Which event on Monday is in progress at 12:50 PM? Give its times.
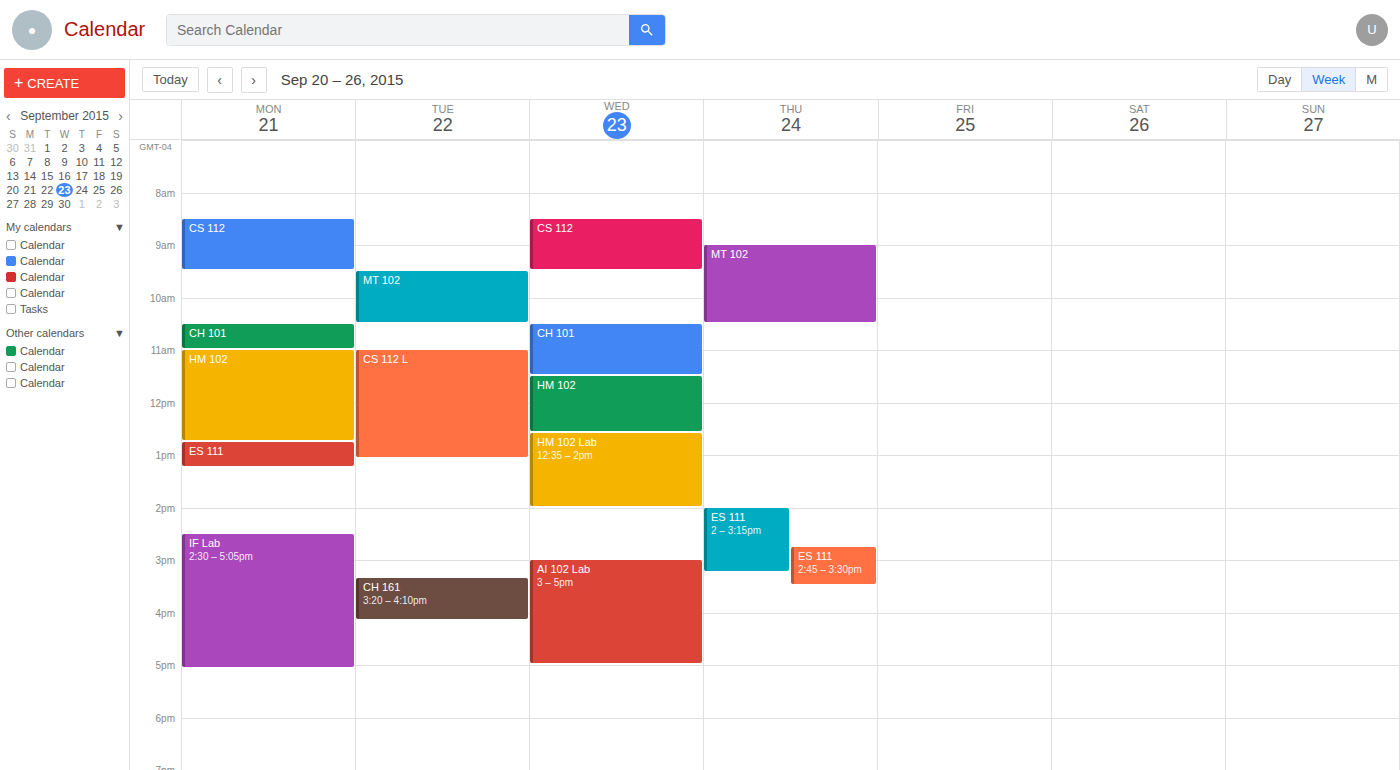
"ES 111", 12:45 PM to 1:15 PM